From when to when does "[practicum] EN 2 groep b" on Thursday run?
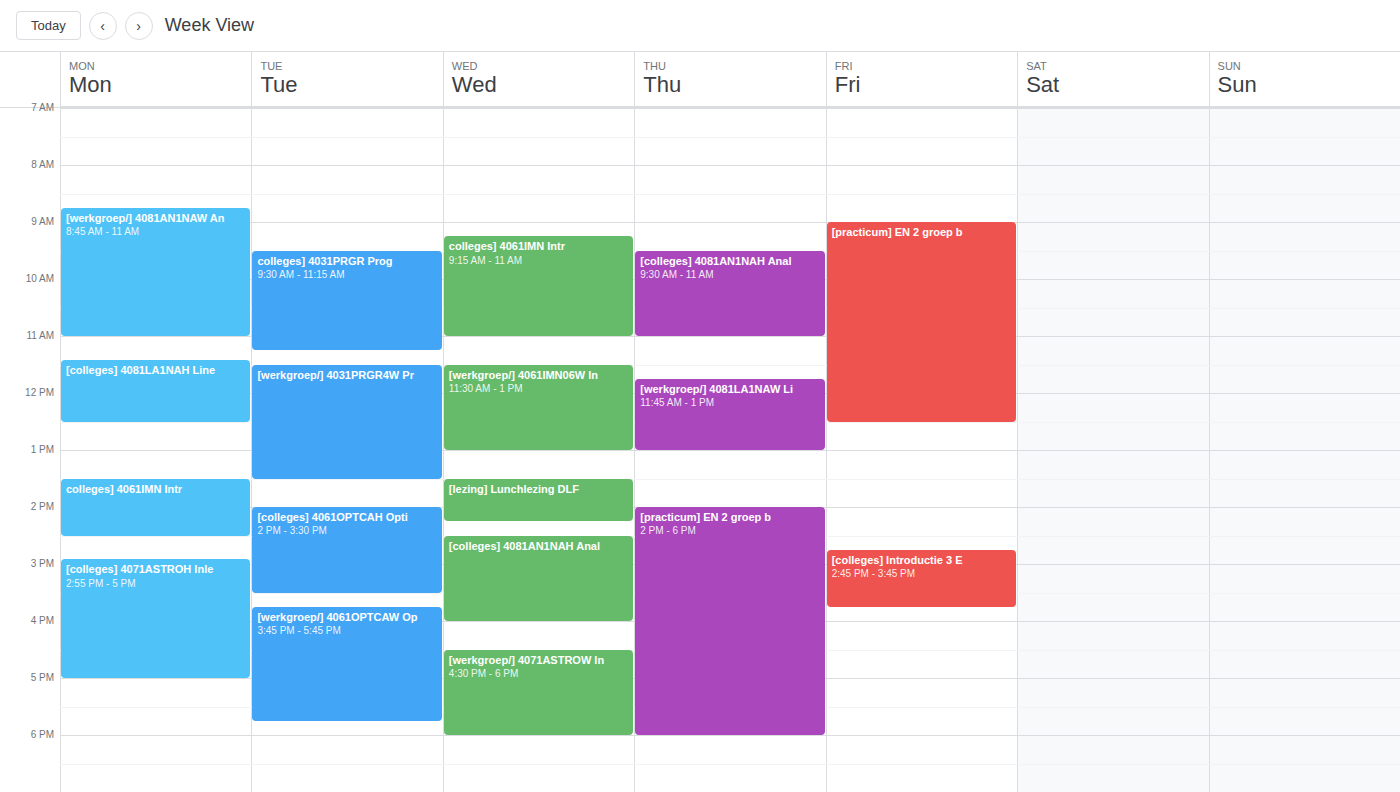
2:00 PM to 6:00 PM